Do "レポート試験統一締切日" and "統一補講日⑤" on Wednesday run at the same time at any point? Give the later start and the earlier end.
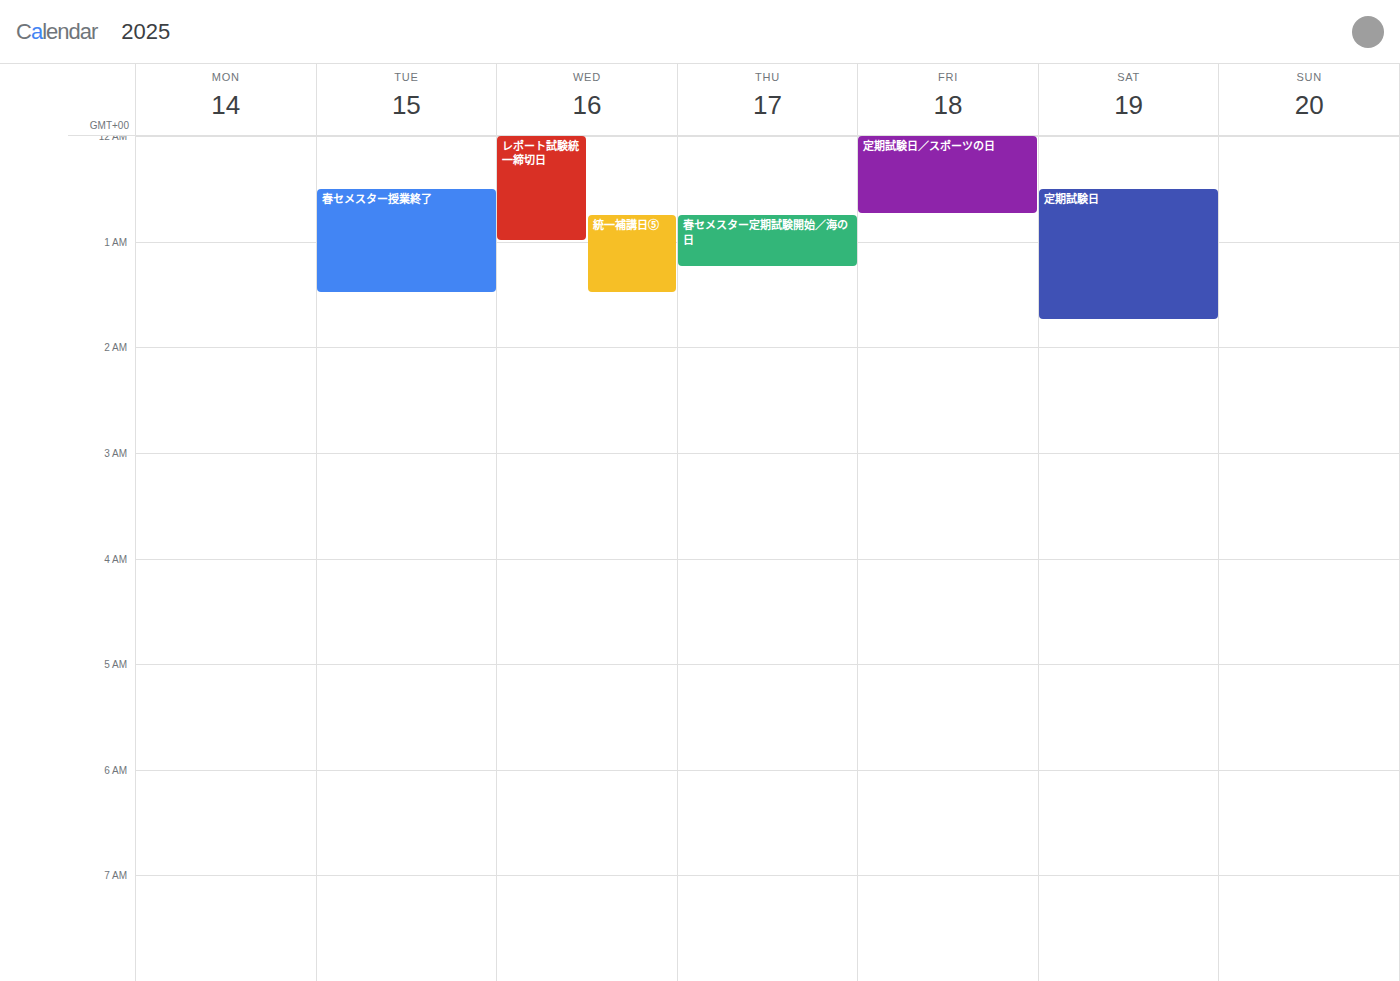
"統一補講日⑤" starts at 12:45 AM, before "レポート試験統一締切日" ends at 1:00 AM -- they overlap.